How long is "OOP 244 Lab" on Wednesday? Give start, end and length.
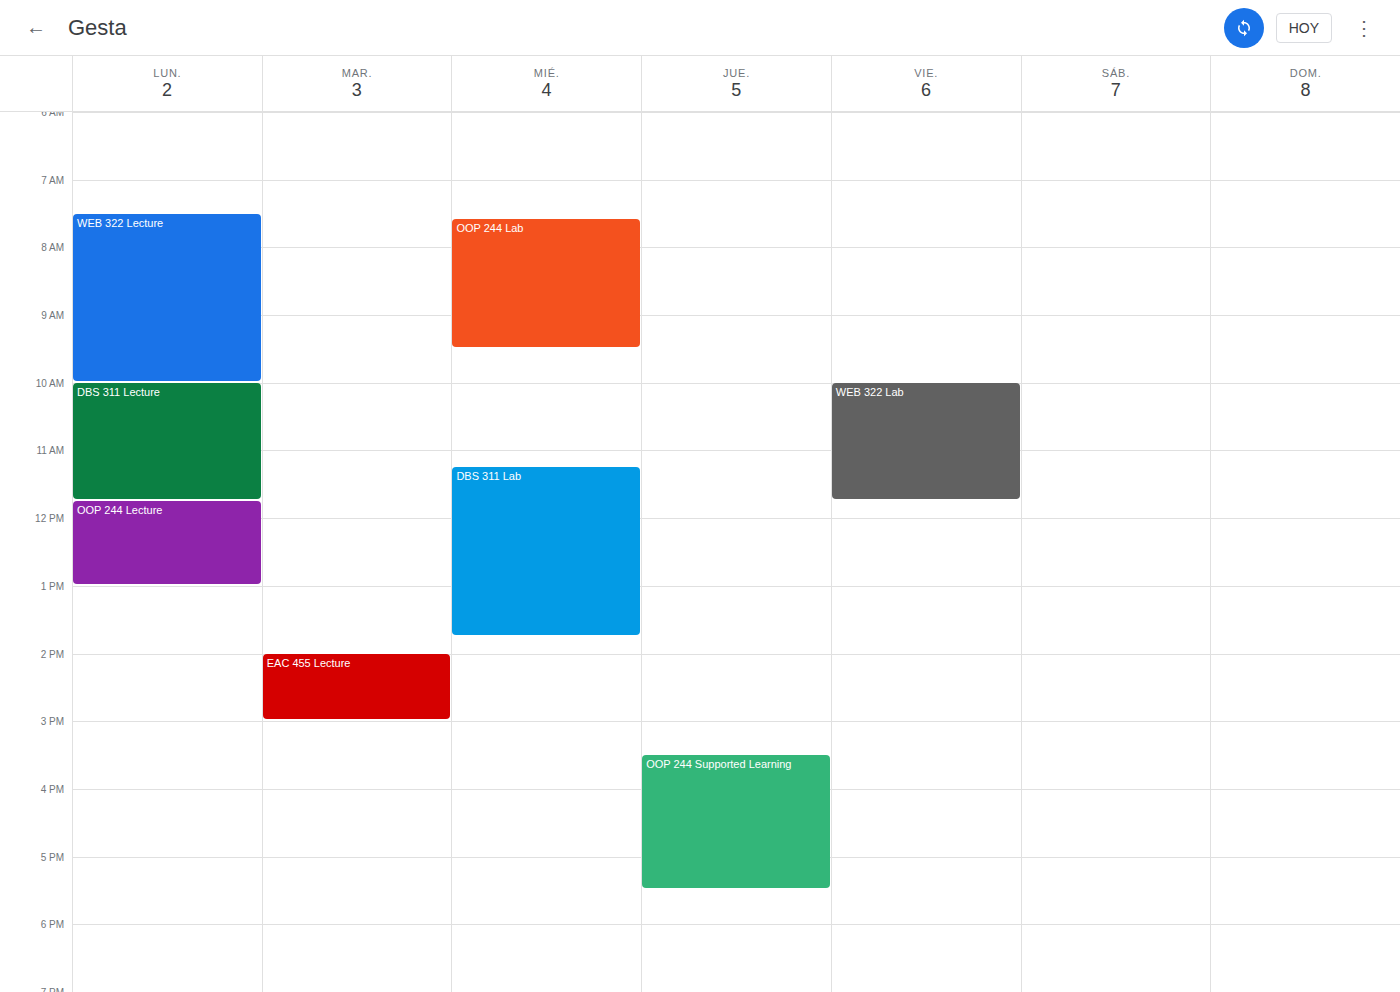
7:35 AM to 9:30 AM, 1 hour 55 minutes